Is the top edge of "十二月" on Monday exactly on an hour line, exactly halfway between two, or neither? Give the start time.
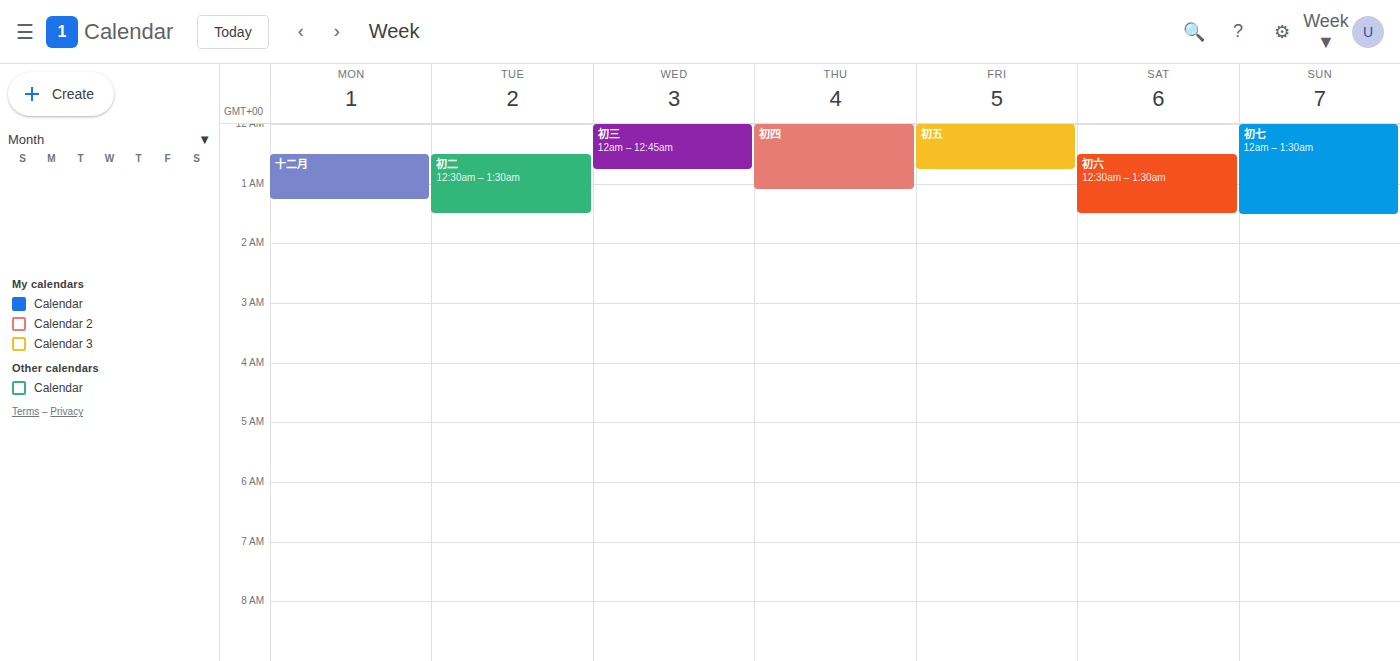
12:30 AM -- halfway between the 12 AM and 1 AM lines.